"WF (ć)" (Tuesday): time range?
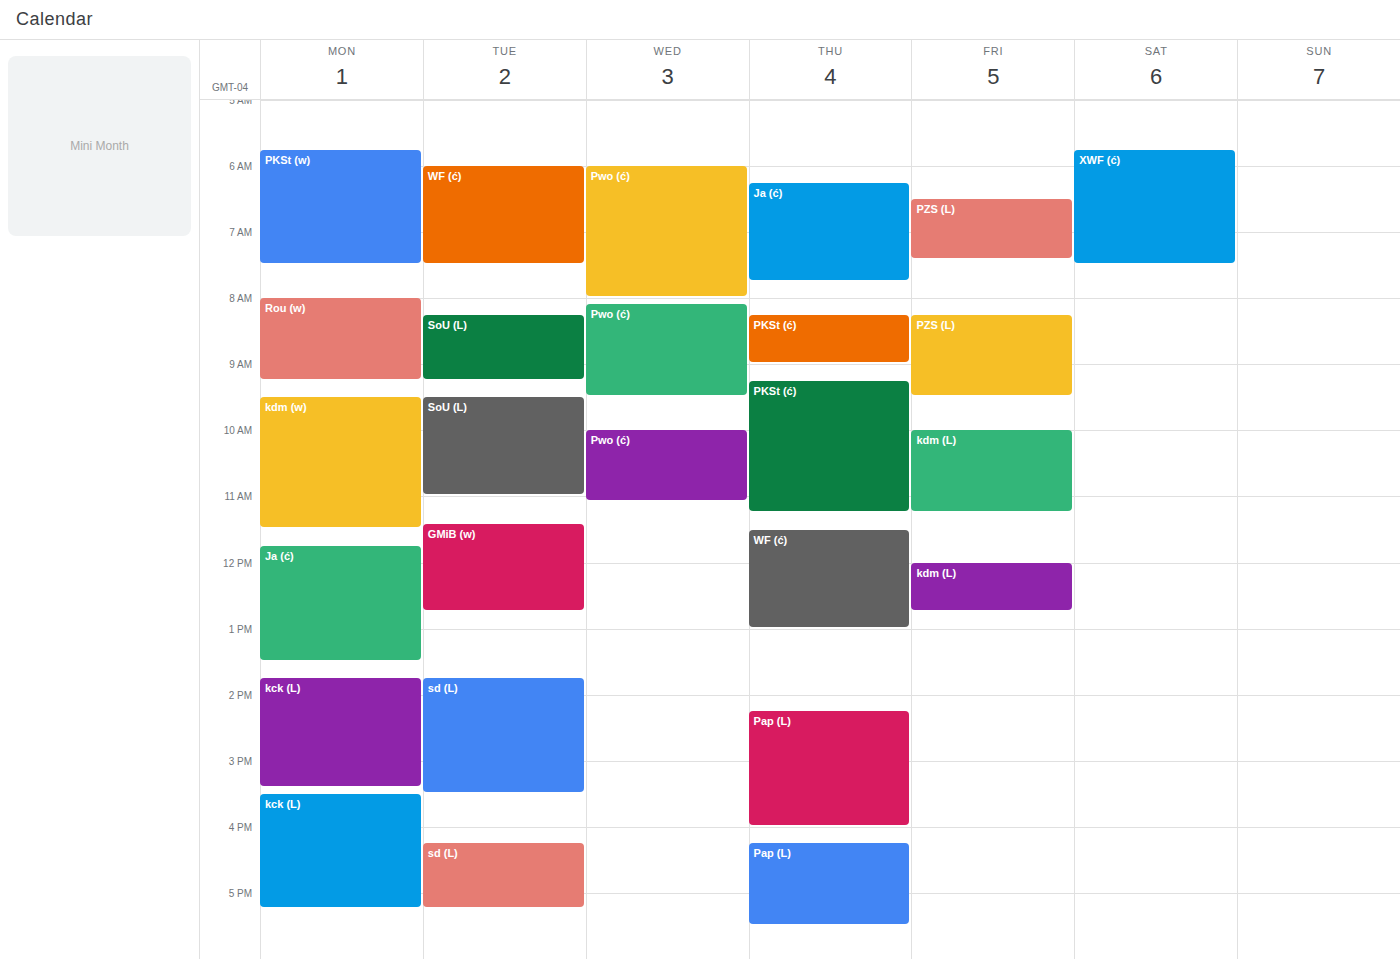
6:00 AM to 7:30 AM